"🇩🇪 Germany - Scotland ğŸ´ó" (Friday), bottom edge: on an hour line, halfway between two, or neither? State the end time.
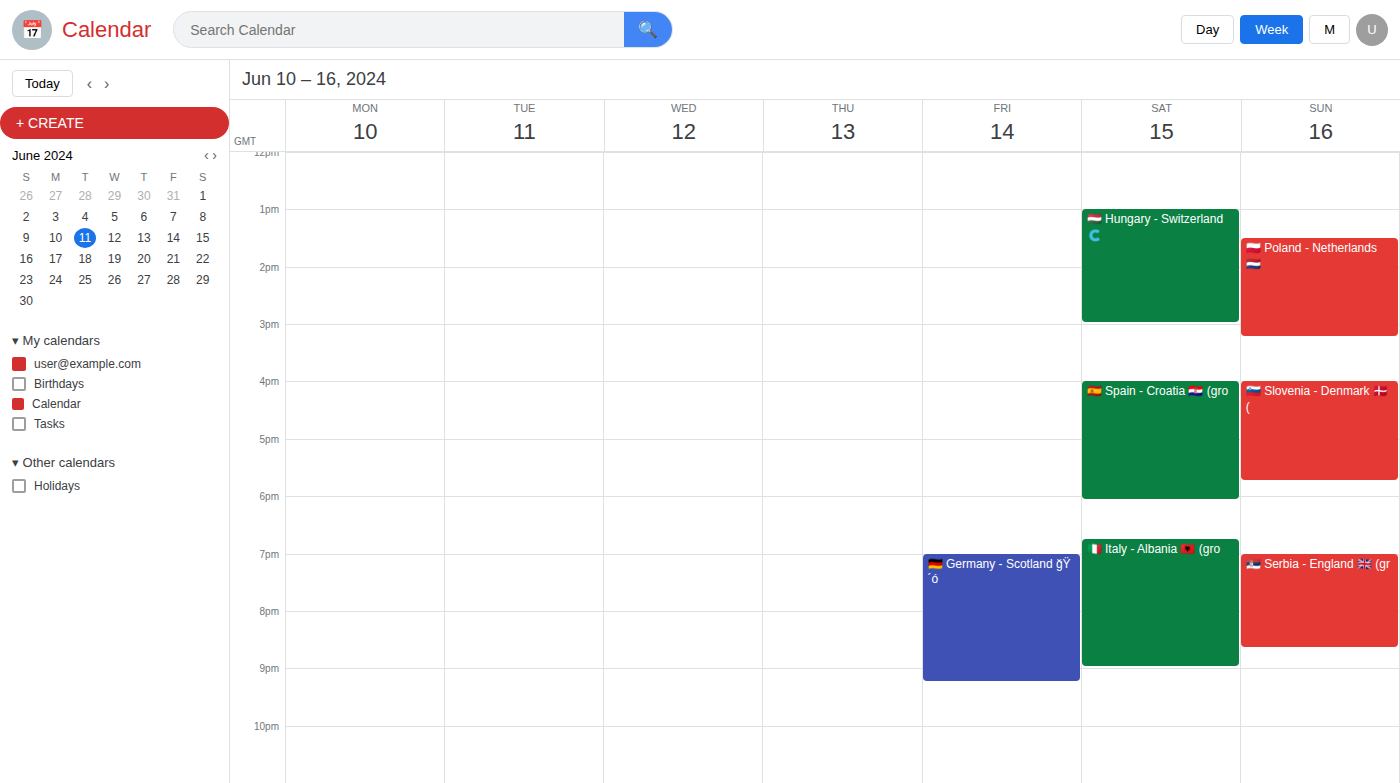
9:15 PM -- neither: a quarter of the way from the 9 PM line to the 10 PM line.